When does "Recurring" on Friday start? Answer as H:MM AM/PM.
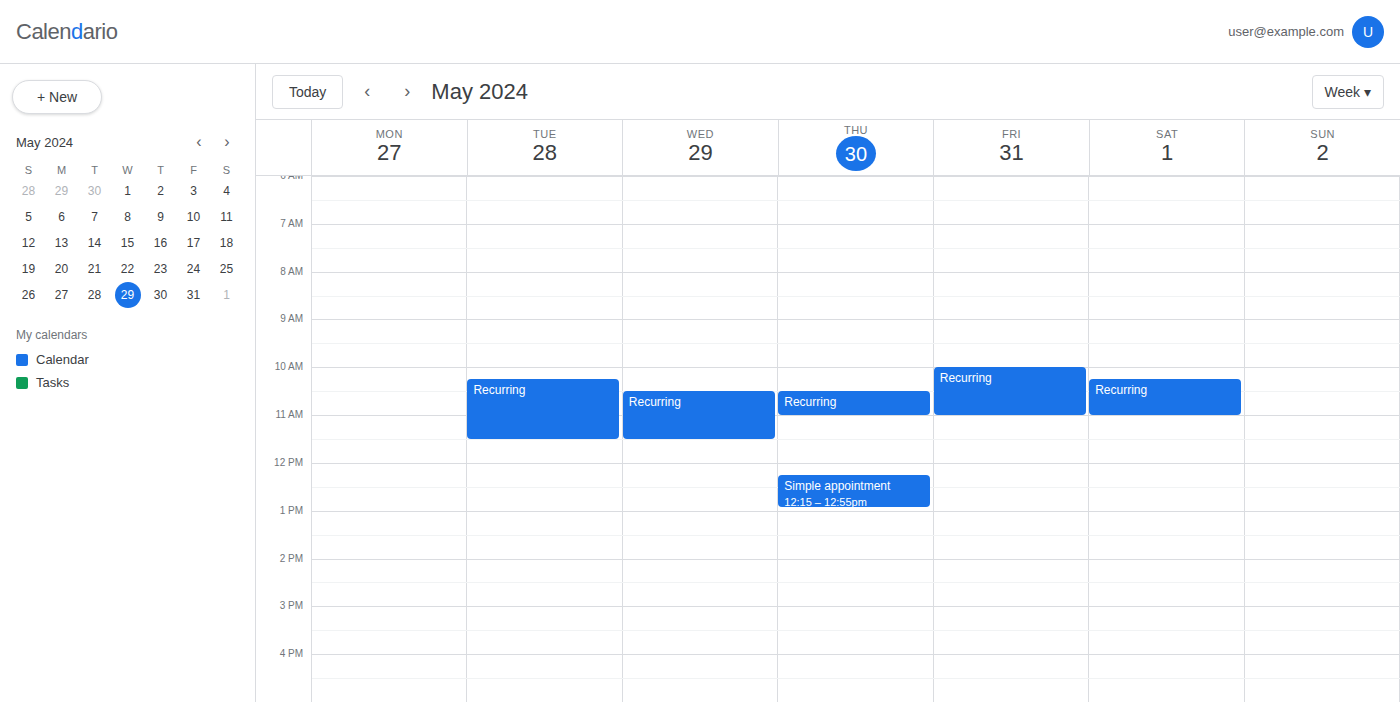
10:00 AM